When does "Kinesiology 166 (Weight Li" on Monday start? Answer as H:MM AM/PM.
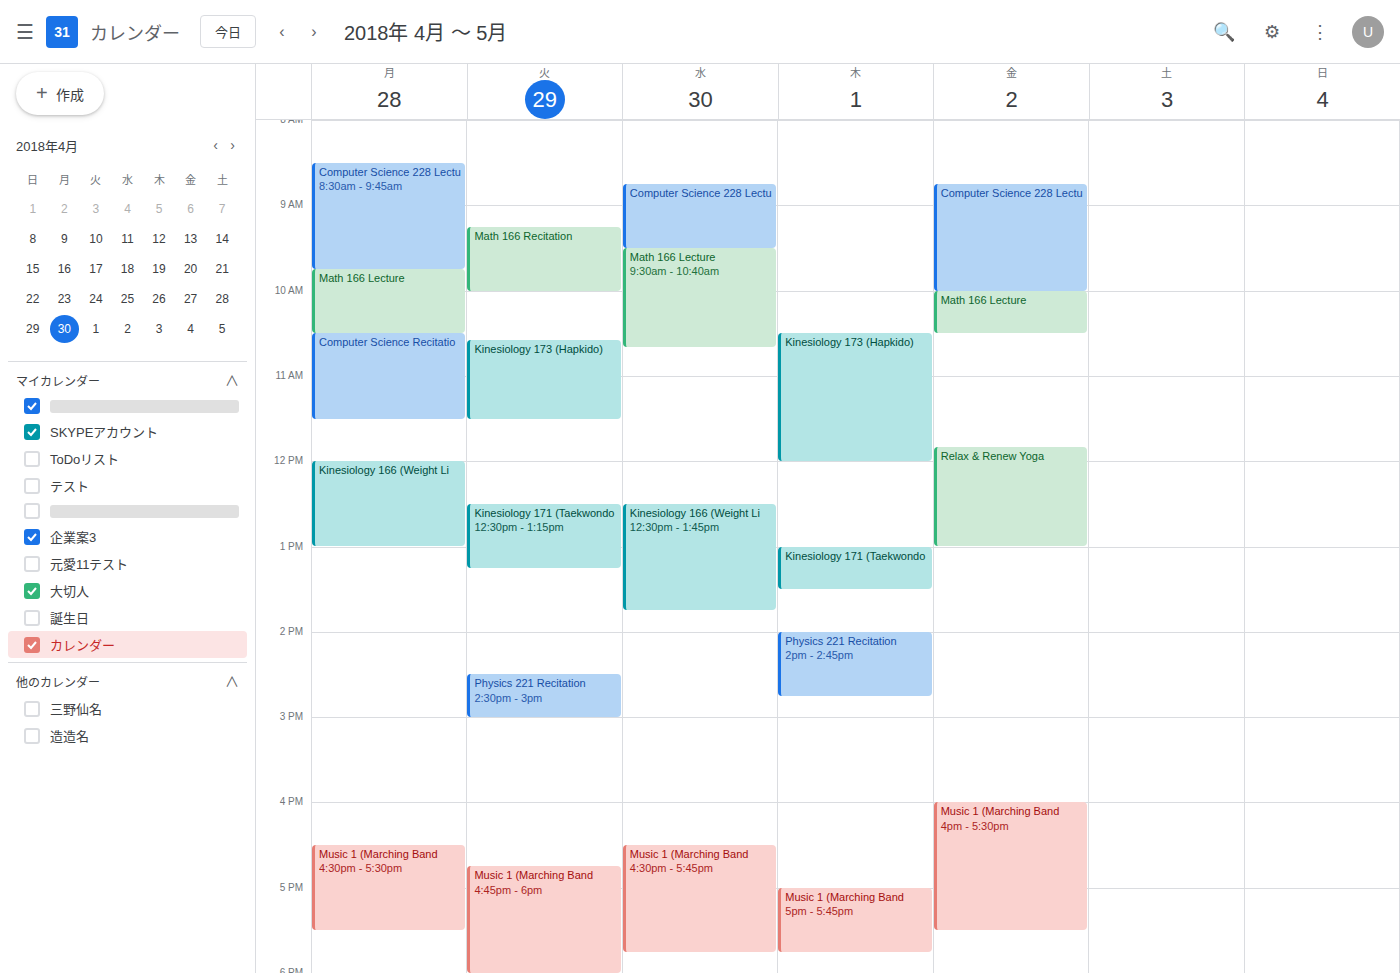
12:00 PM